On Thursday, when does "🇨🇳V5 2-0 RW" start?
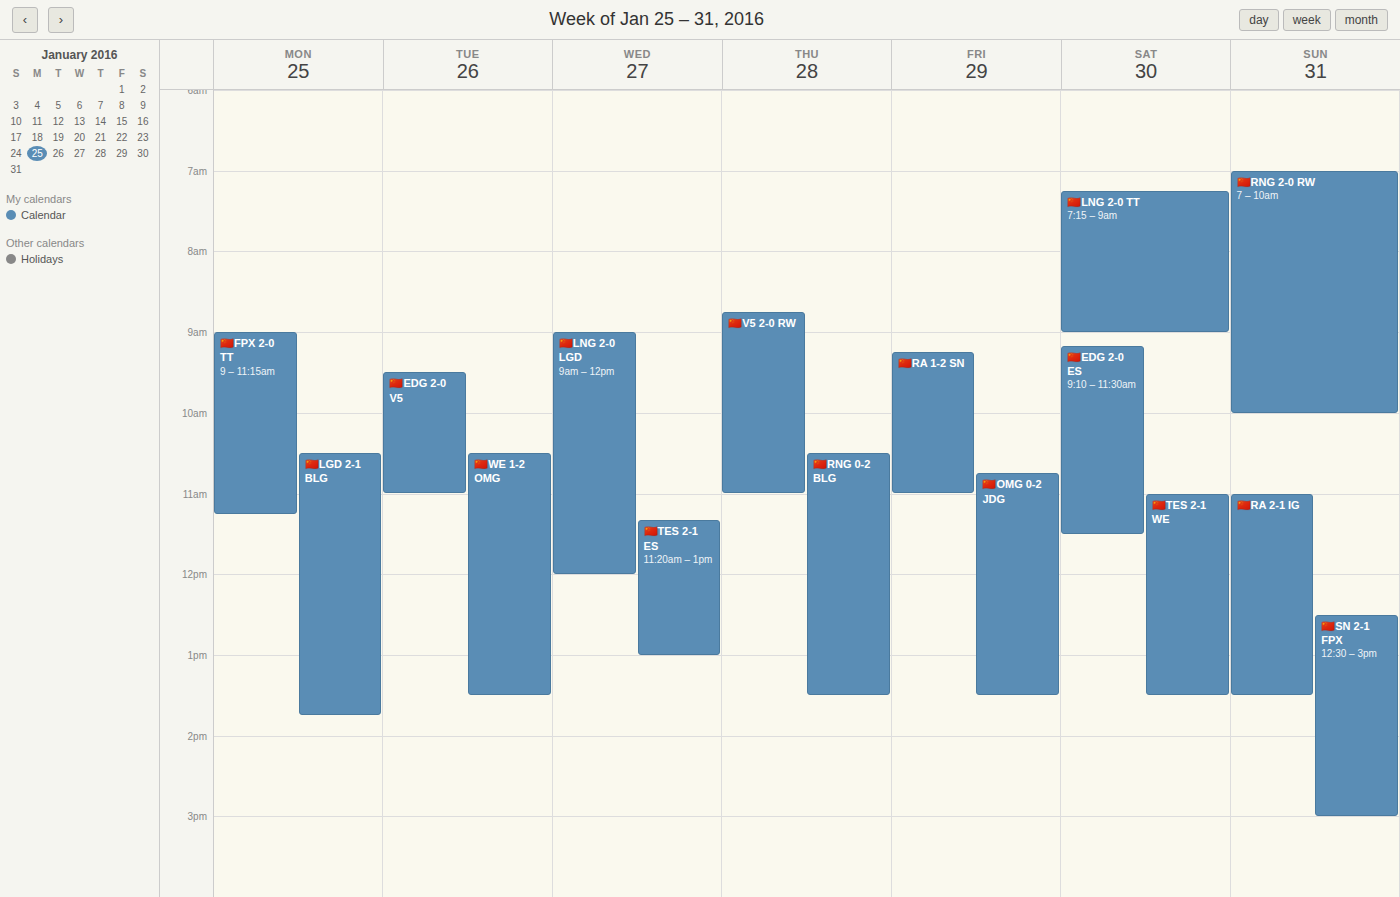
8:45 AM